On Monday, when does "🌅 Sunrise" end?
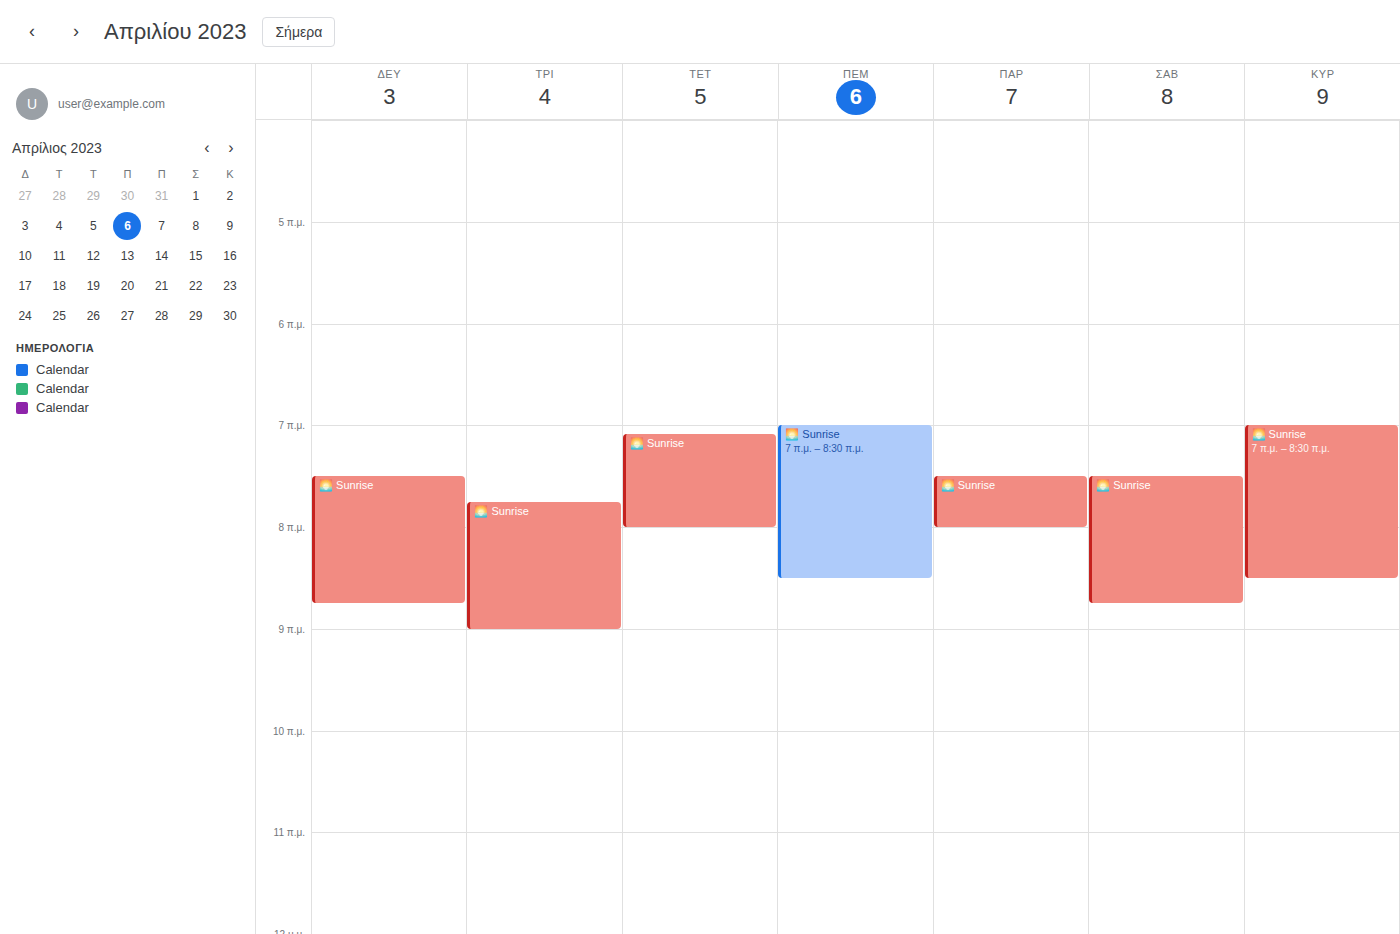
8:45 AM